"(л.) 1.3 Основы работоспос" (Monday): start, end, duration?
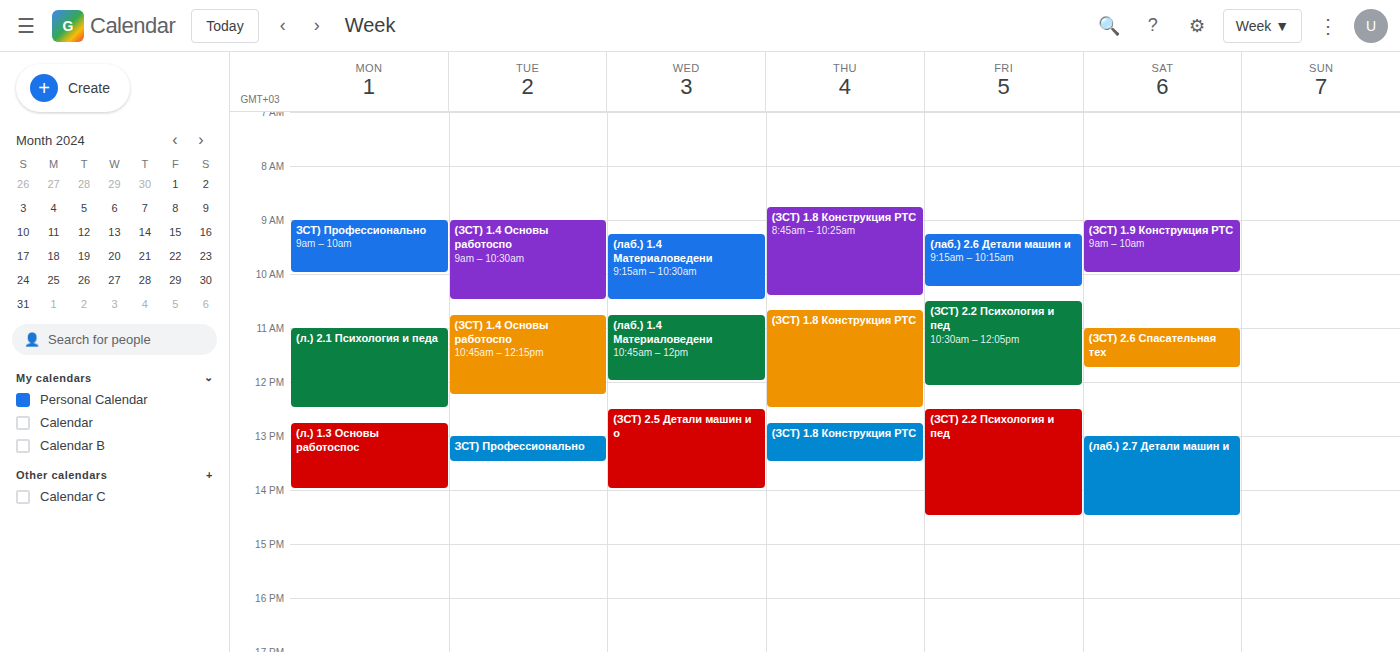
12:45 PM to 2:00 PM, 1 hour 15 minutes